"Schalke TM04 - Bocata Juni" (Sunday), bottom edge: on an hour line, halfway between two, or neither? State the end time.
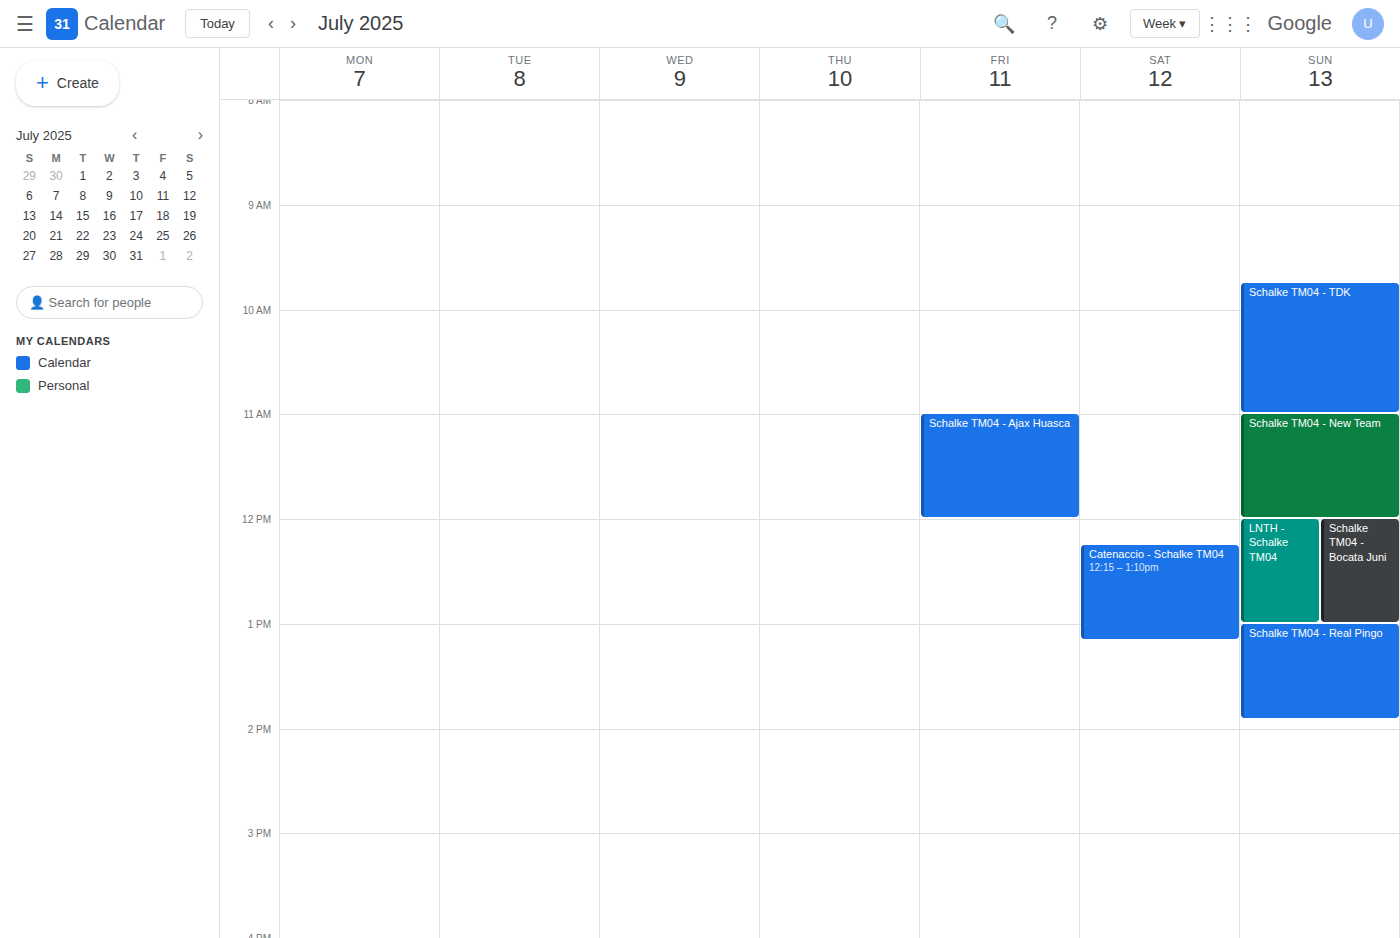
1:00 PM -- exactly on the 1 PM line.